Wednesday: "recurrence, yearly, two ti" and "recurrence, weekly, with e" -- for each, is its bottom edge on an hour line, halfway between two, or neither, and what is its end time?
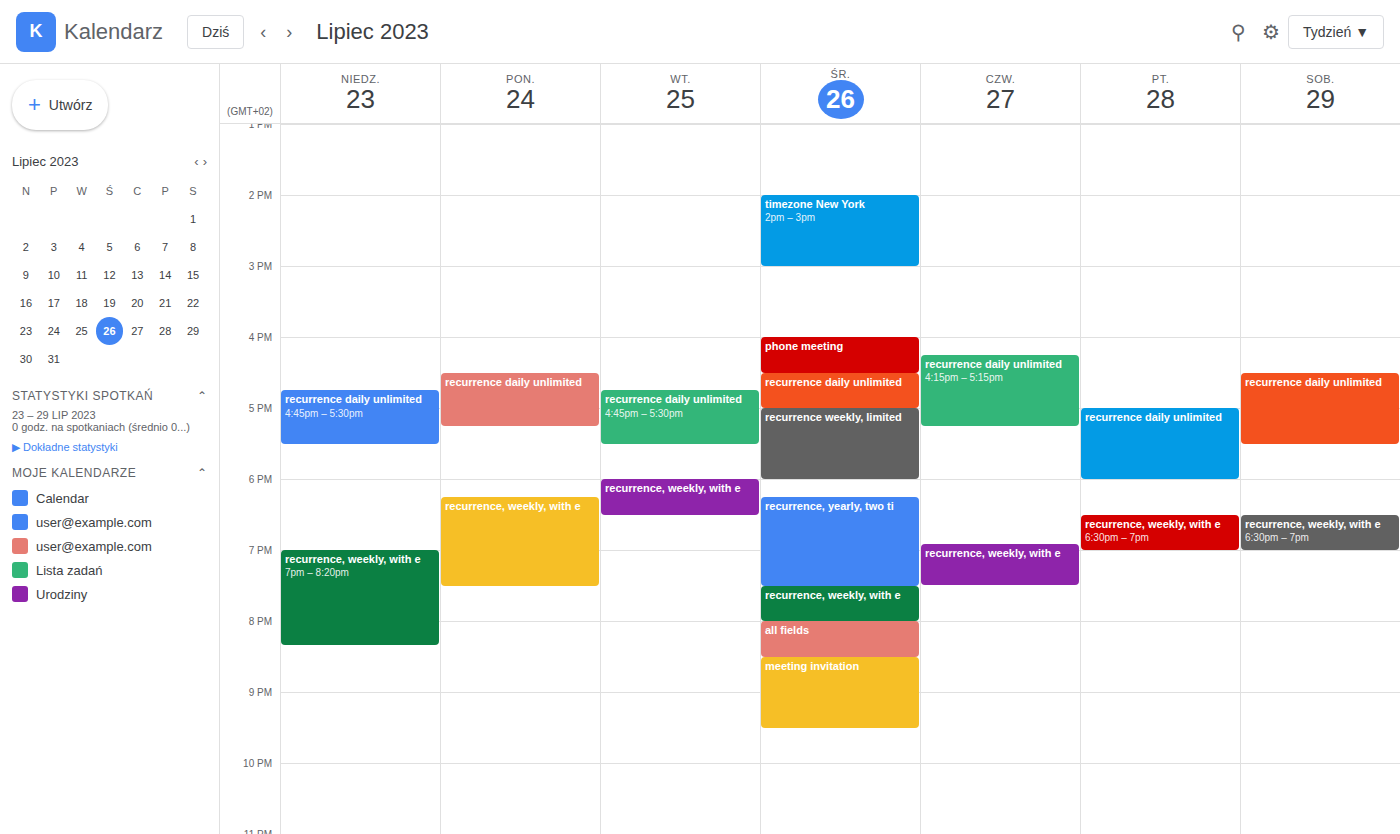
"recurrence, yearly, two ti": 7:30 PM, halfway between the 7 PM and 8 PM lines. "recurrence, weekly, with e": 8:00 PM, exactly on the 8 PM line.